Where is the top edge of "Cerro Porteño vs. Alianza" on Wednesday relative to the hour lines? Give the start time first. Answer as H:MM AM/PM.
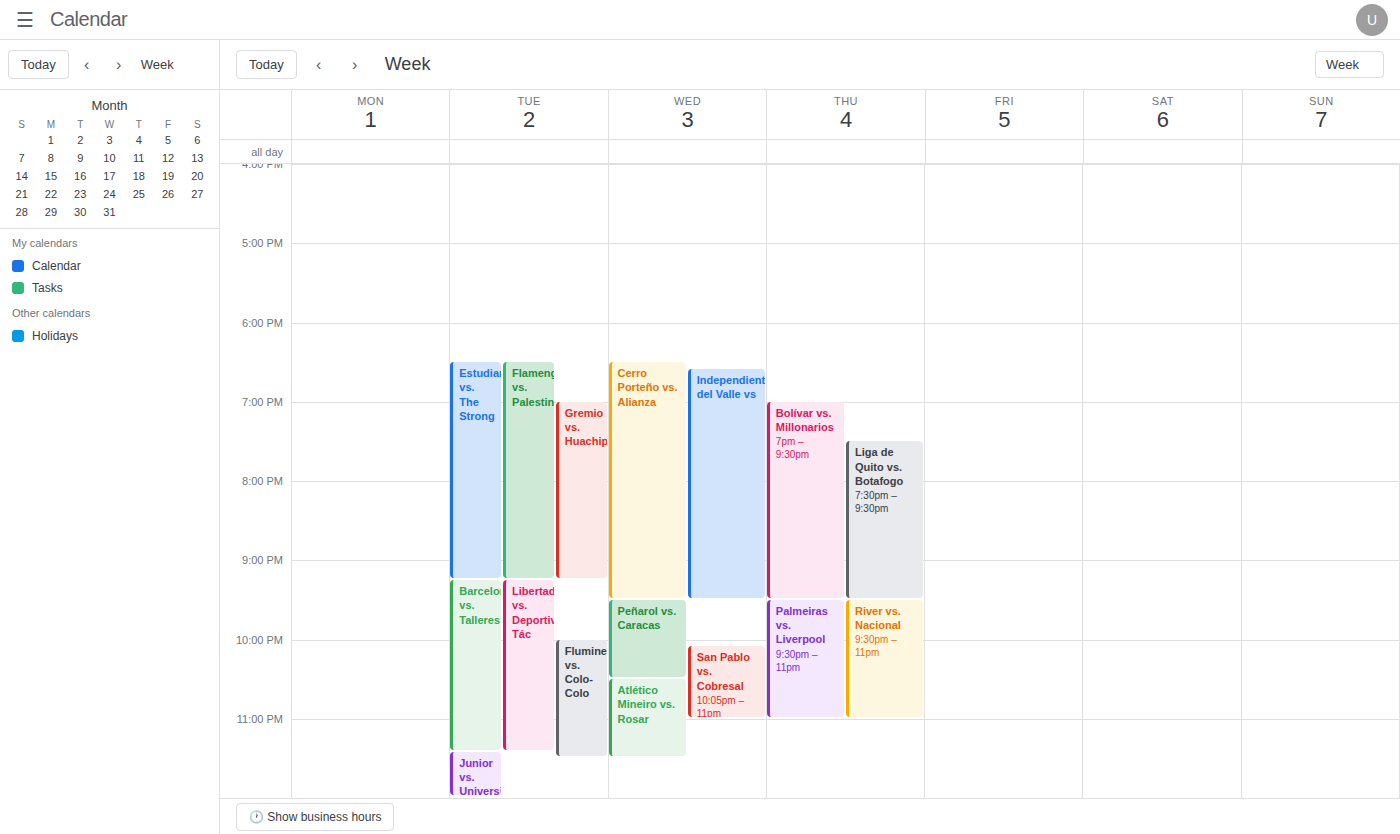
6:30 PM -- halfway between the 6 PM and 7 PM lines.